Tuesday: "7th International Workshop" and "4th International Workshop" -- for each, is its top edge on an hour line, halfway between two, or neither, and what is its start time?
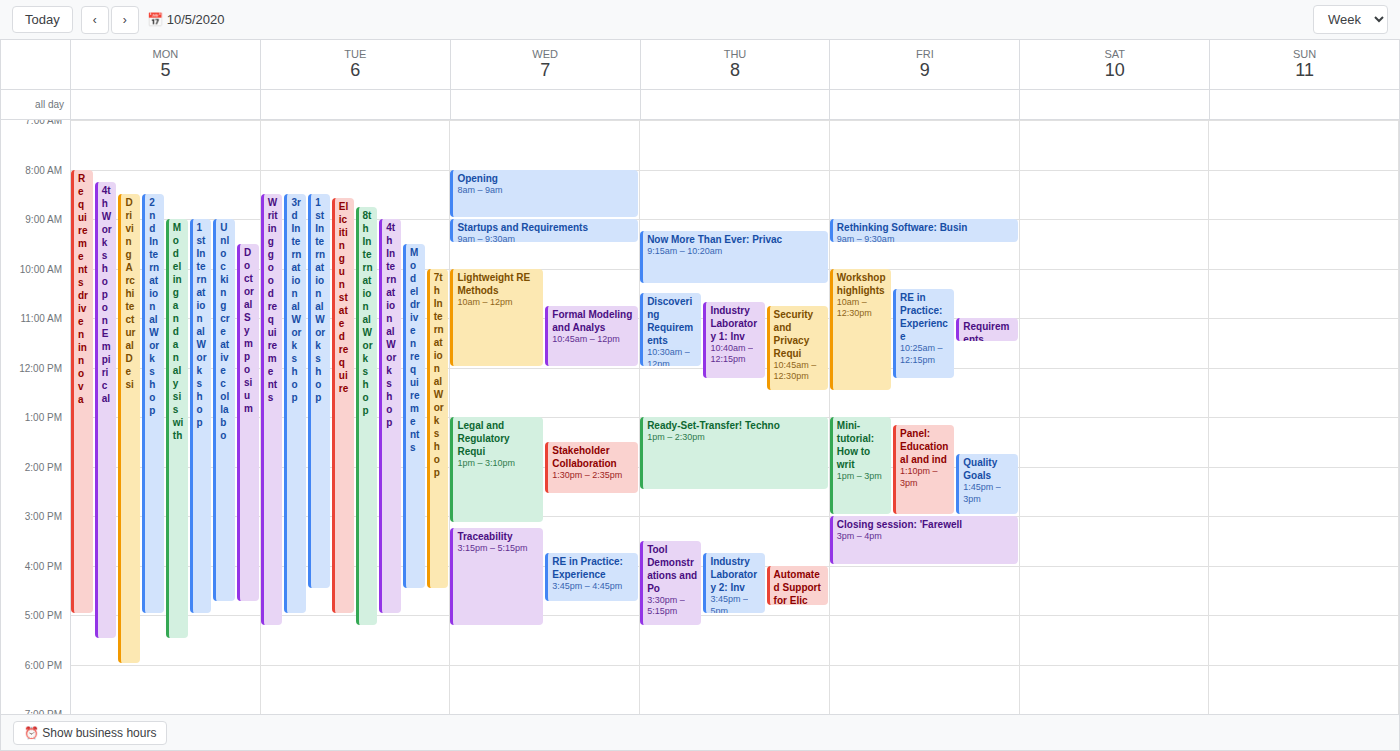
"7th International Workshop": 10:00 AM, exactly on the 10 AM line. "4th International Workshop": 9:00 AM, exactly on the 9 AM line.